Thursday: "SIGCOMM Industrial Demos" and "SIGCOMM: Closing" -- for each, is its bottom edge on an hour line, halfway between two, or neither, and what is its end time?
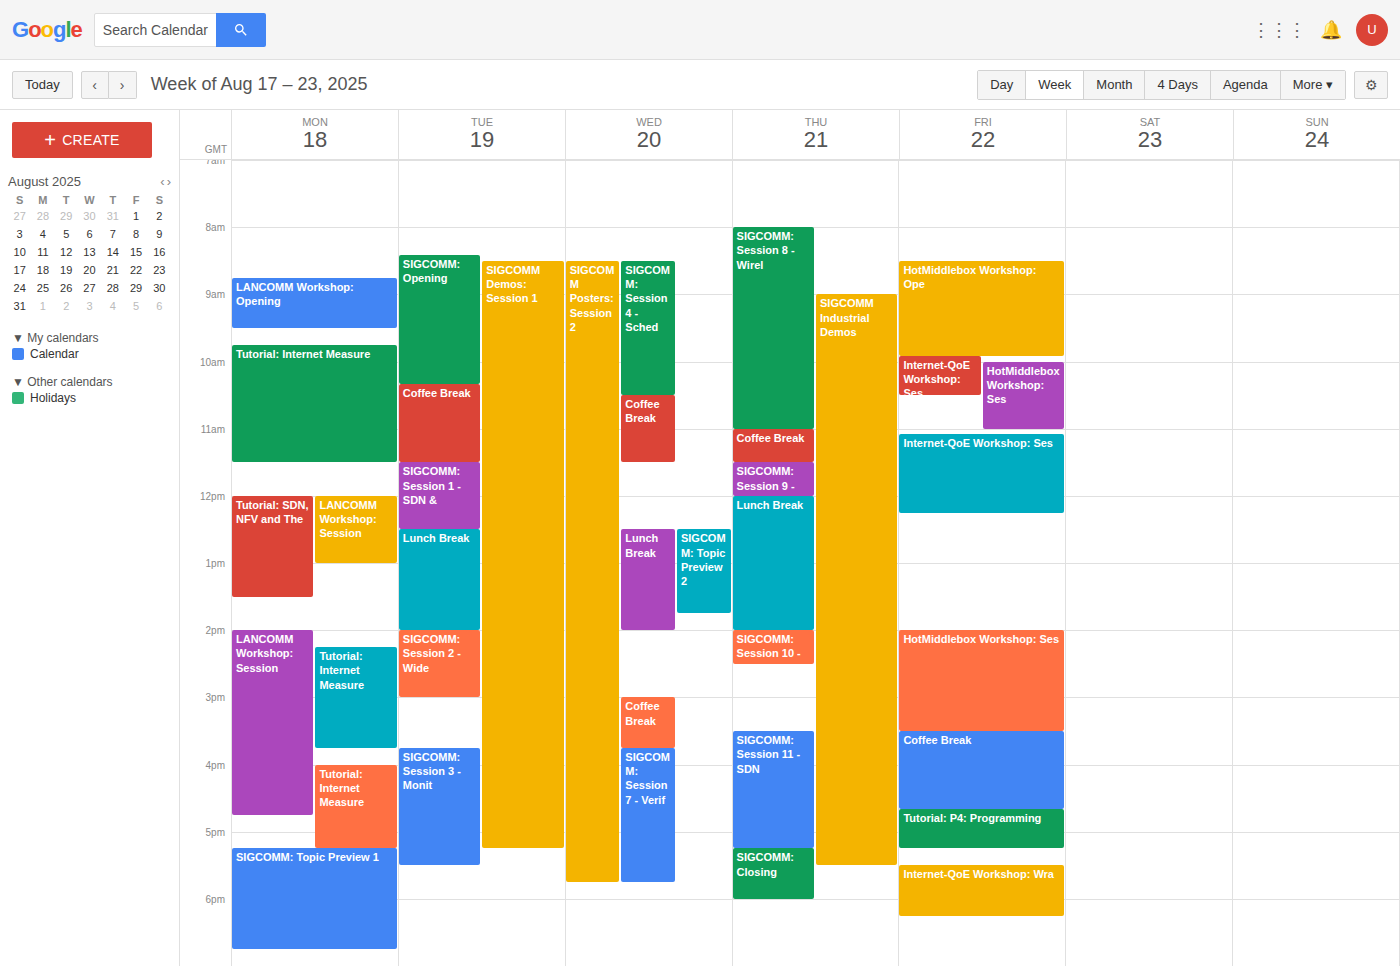
"SIGCOMM Industrial Demos": 5:30 PM, halfway between the 5 PM and 6 PM lines. "SIGCOMM: Closing": 6:00 PM, exactly on the 6 PM line.